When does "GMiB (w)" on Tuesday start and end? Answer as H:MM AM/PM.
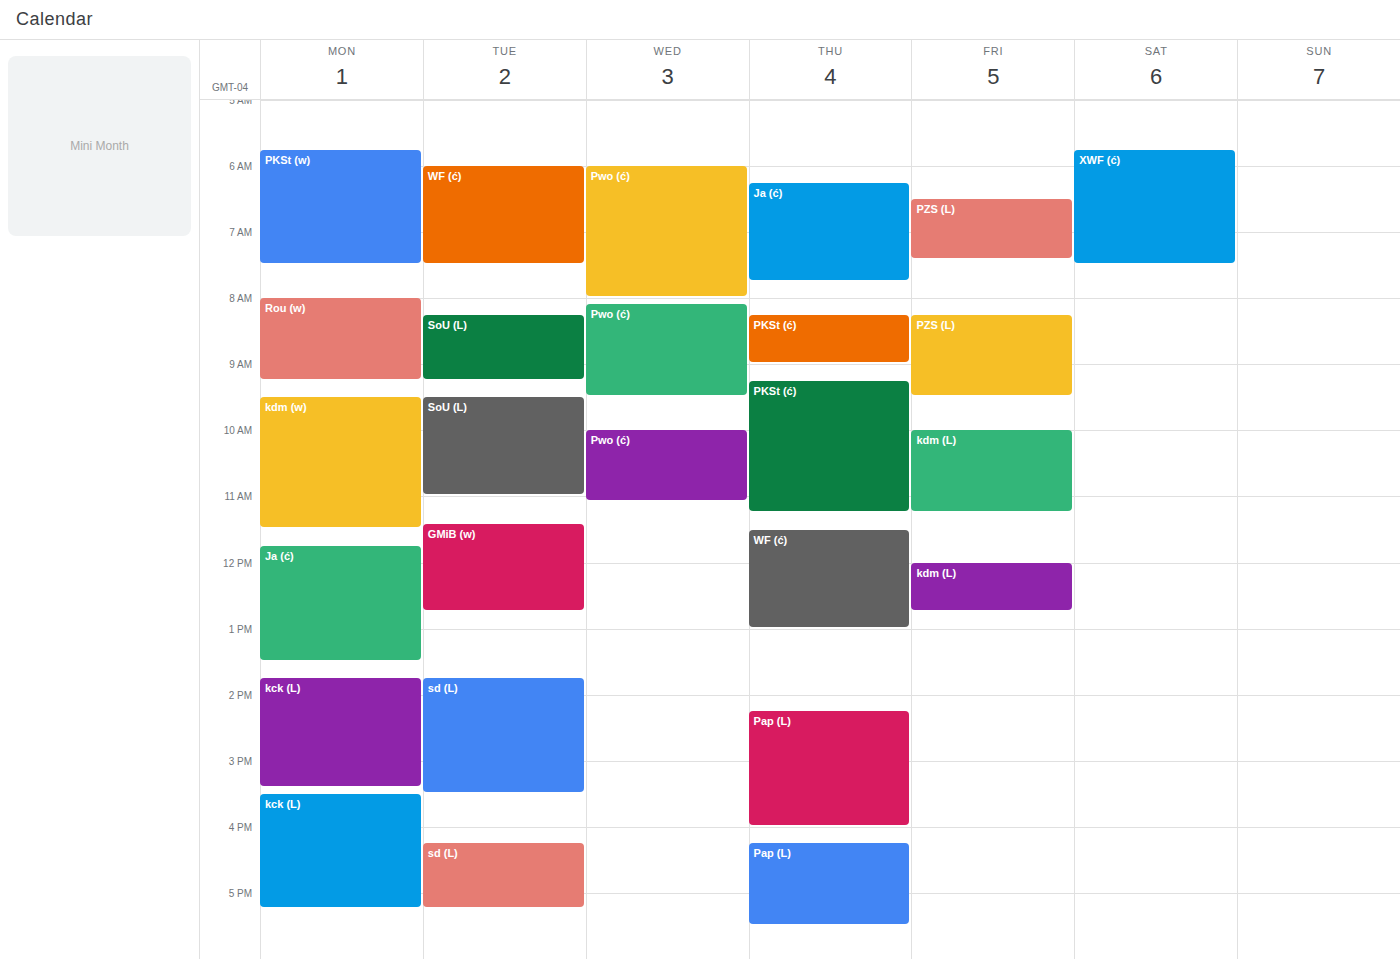
11:25 AM to 12:45 PM